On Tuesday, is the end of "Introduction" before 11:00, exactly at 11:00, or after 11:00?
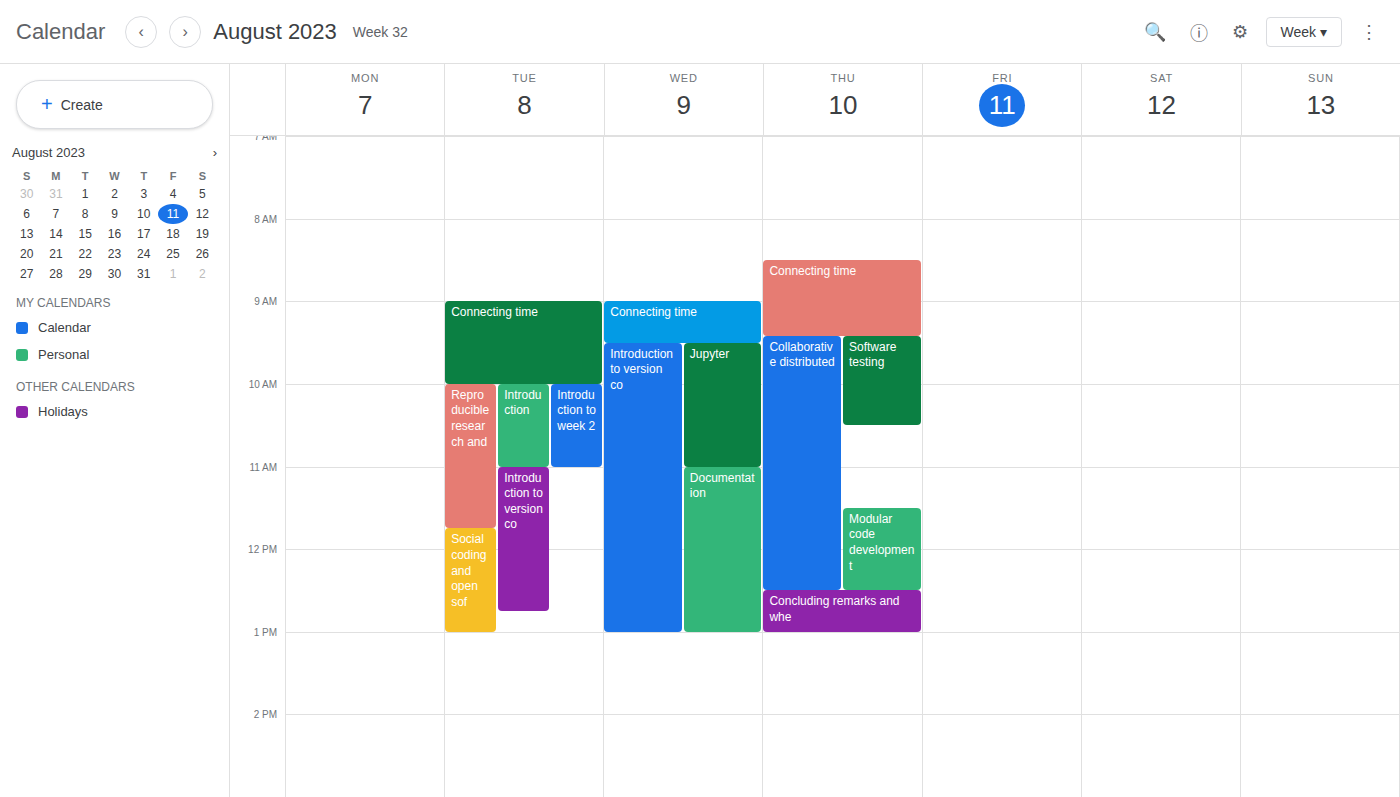
11:00 -- exactly at 11:00, on the 11:00 line.